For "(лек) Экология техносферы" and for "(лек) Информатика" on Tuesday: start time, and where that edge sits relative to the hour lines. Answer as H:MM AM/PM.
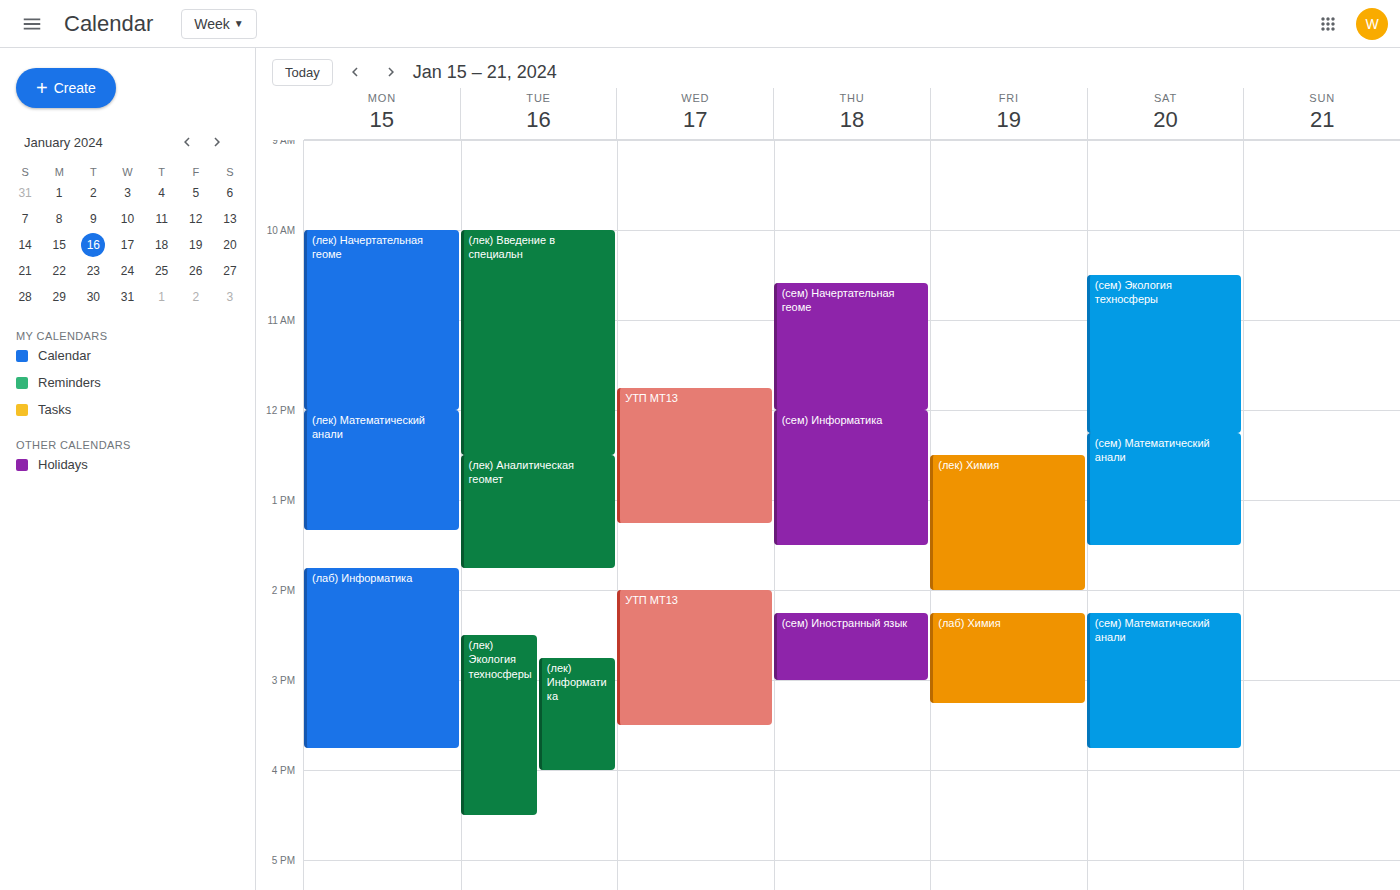
"(лек) Экология техносферы": 2:30 PM, halfway between the 2 PM and 3 PM lines. "(лек) Информатика": 2:45 PM, neither: three quarters of the way from the 2 PM line to the 3 PM line.